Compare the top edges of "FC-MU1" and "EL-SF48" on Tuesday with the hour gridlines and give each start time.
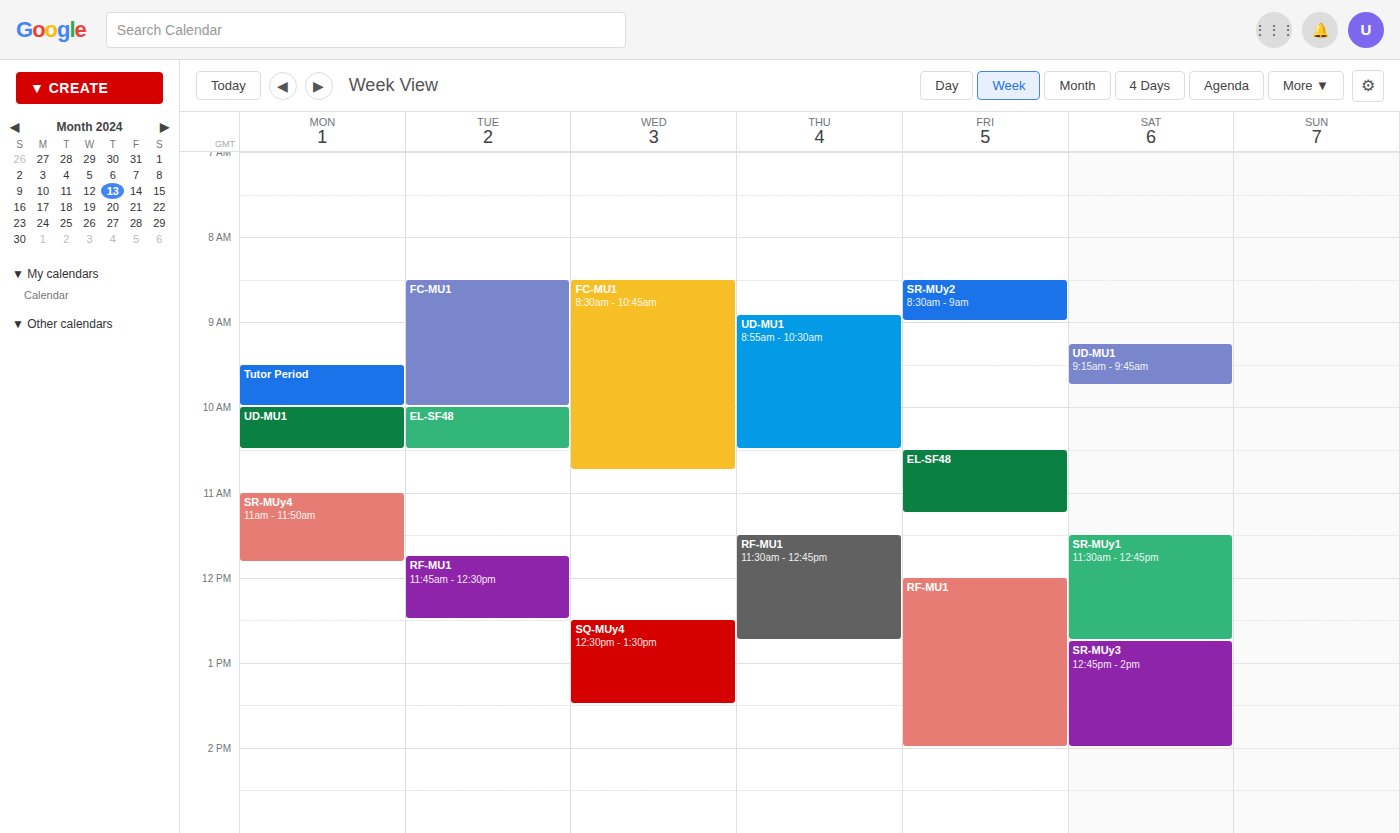
"FC-MU1": 8:30 AM, halfway between the 8 AM and 9 AM lines. "EL-SF48": 10:00 AM, exactly on the 10 AM line.